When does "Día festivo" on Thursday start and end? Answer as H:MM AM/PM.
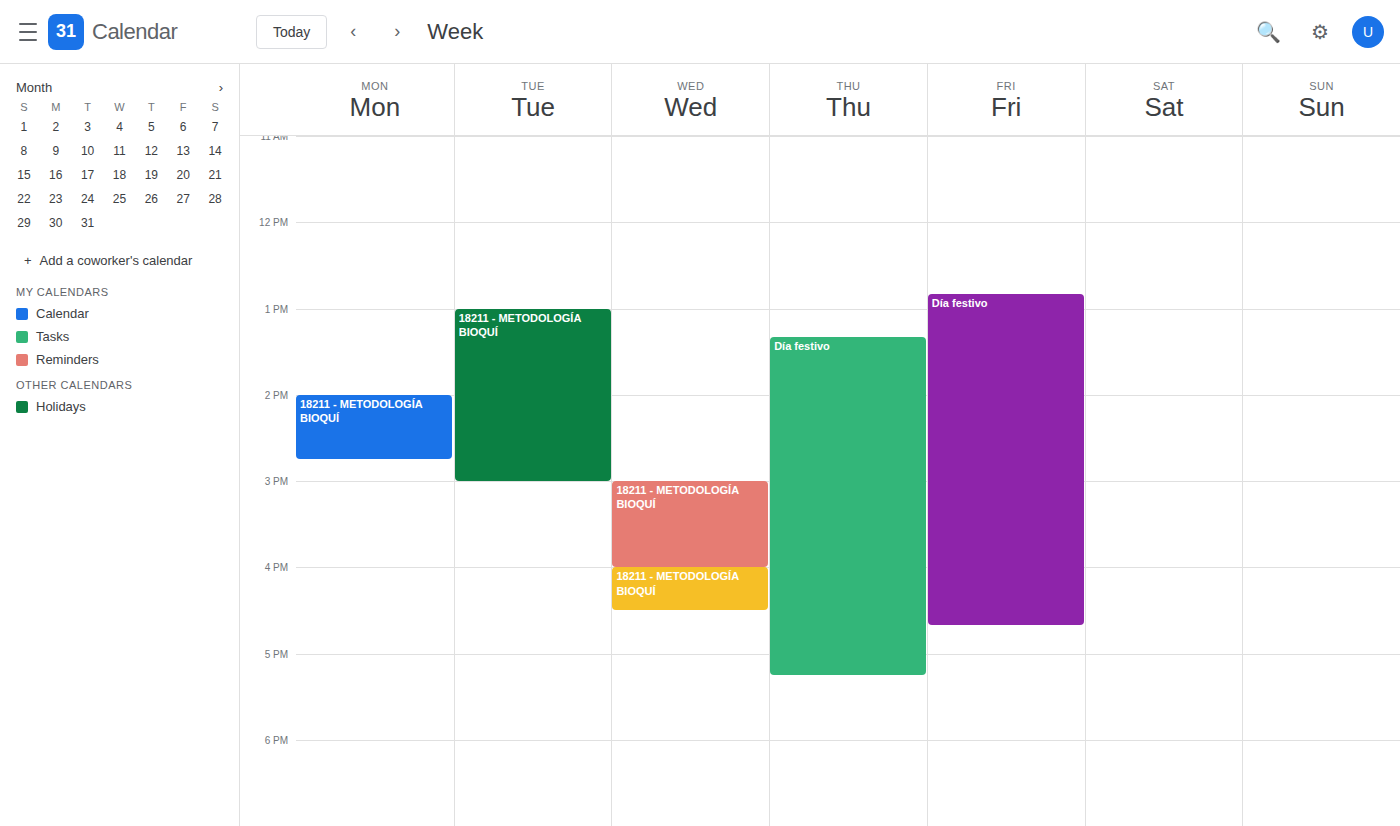
1:20 PM to 5:15 PM